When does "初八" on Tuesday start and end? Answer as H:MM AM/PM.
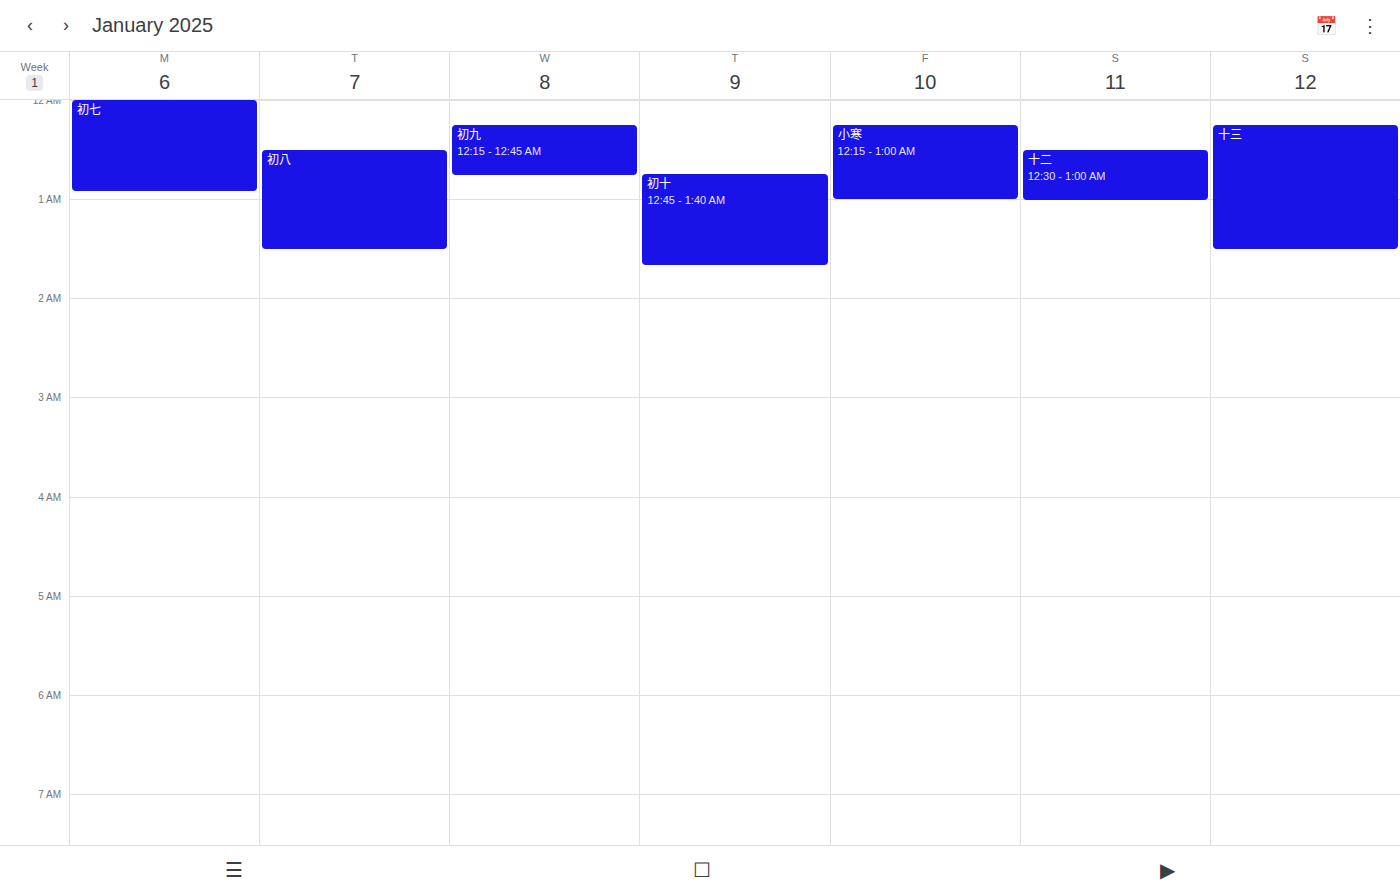
12:30 AM to 1:30 AM